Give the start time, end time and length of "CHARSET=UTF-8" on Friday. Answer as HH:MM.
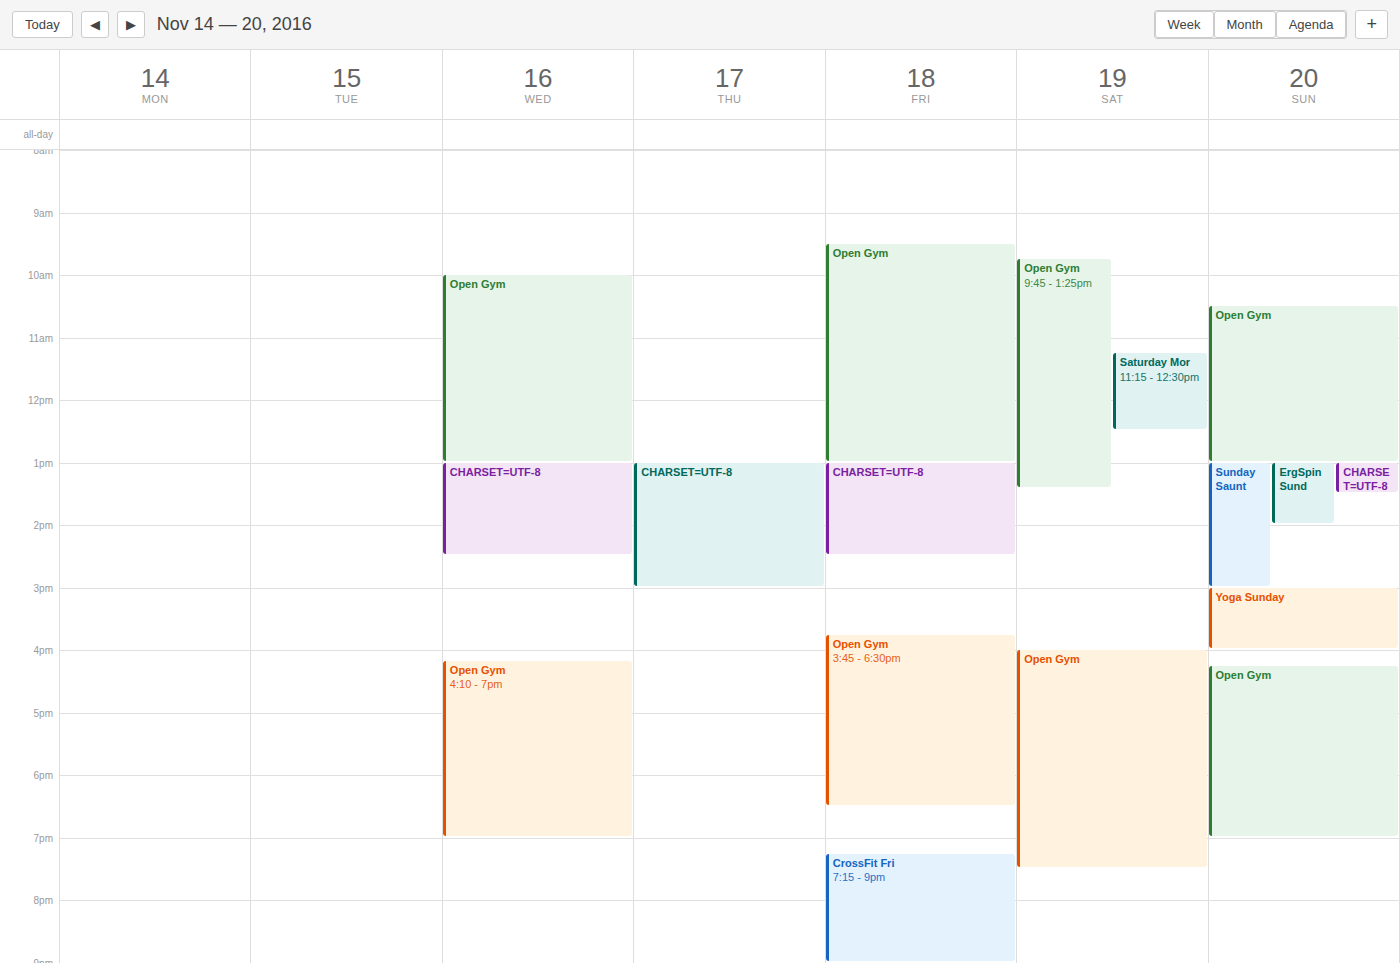
13:00 to 14:30, 1 hour 30 minutes